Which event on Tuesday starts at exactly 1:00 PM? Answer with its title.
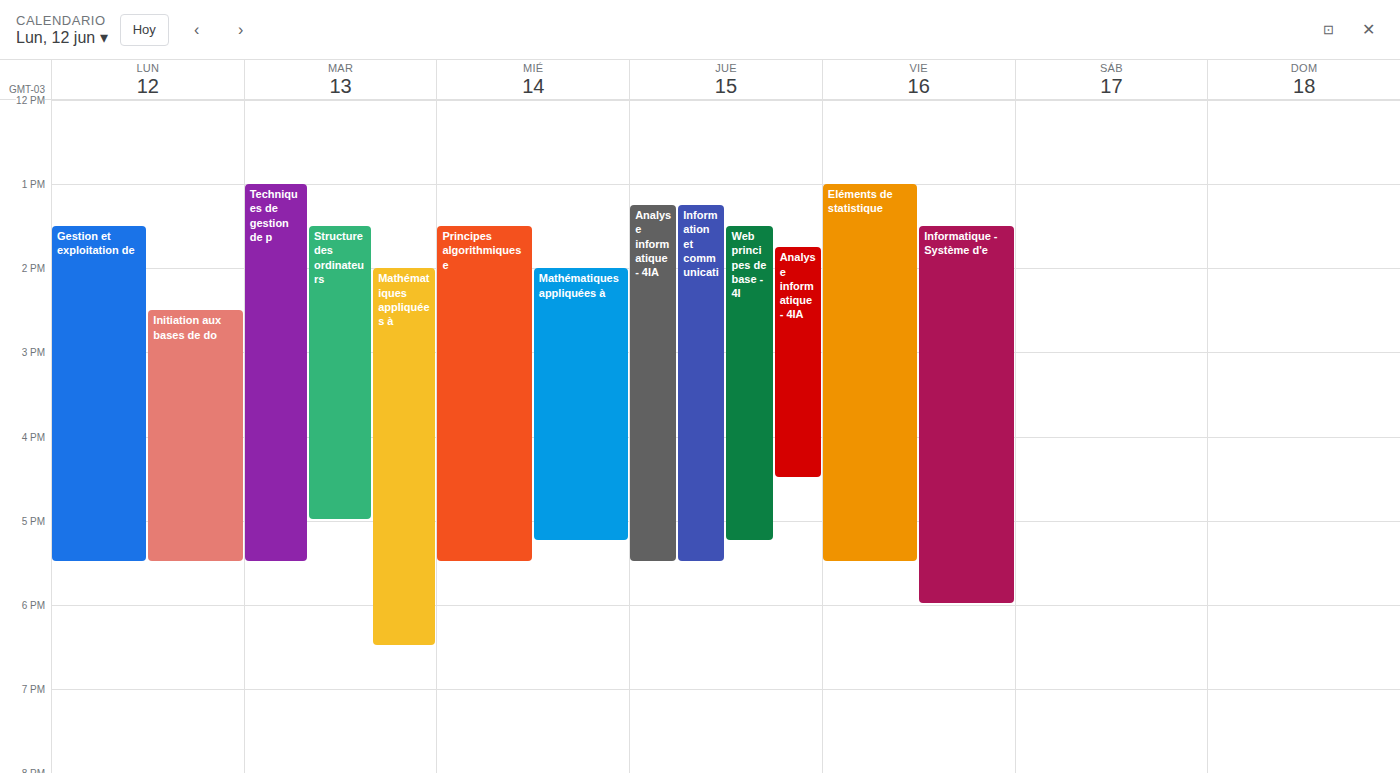
"Techniques de gestion de p"